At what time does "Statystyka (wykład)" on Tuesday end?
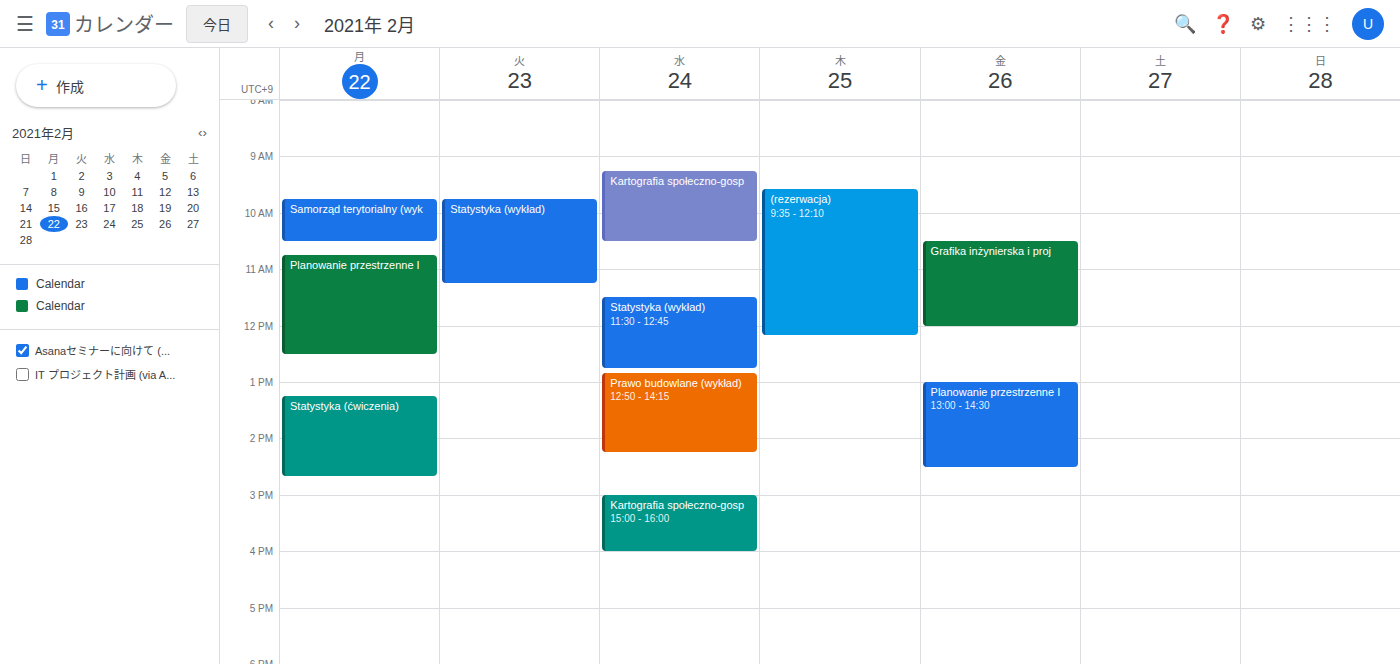
11:15 AM